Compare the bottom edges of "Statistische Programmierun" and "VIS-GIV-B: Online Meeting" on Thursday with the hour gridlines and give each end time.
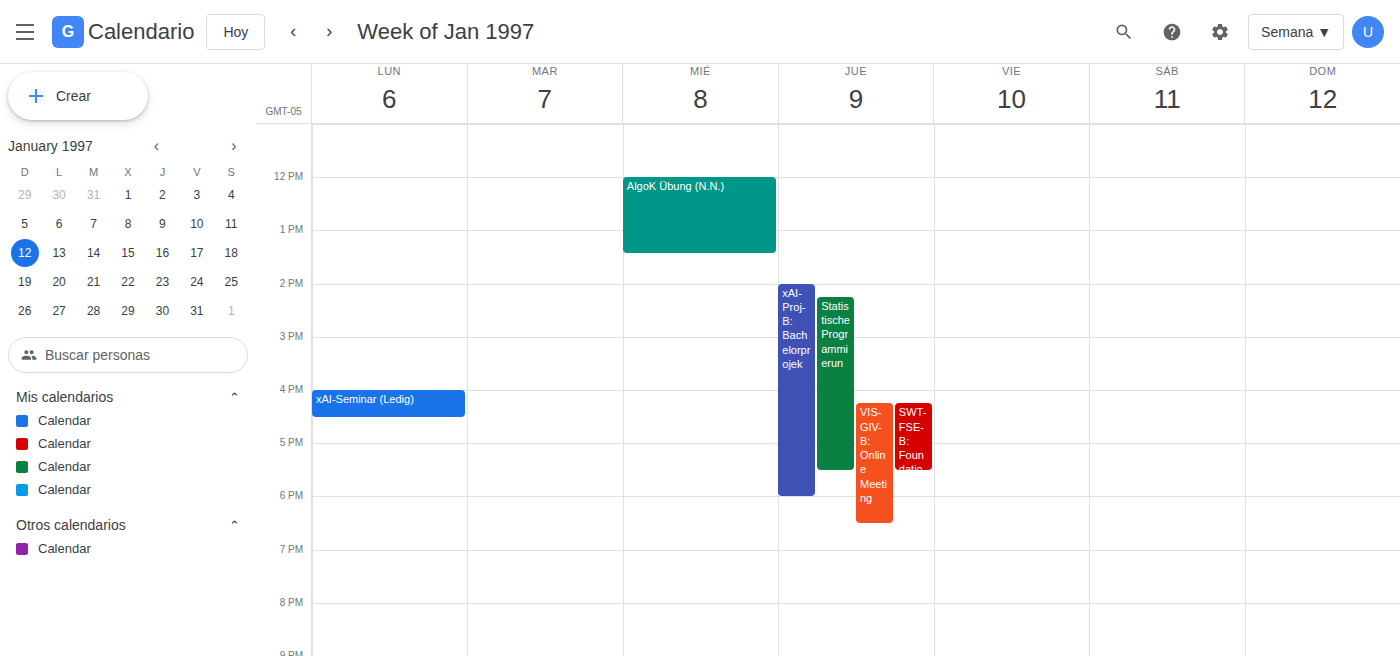
"Statistische Programmierun": 5:30 PM, halfway between the 5 PM and 6 PM lines. "VIS-GIV-B: Online Meeting": 6:30 PM, halfway between the 6 PM and 7 PM lines.